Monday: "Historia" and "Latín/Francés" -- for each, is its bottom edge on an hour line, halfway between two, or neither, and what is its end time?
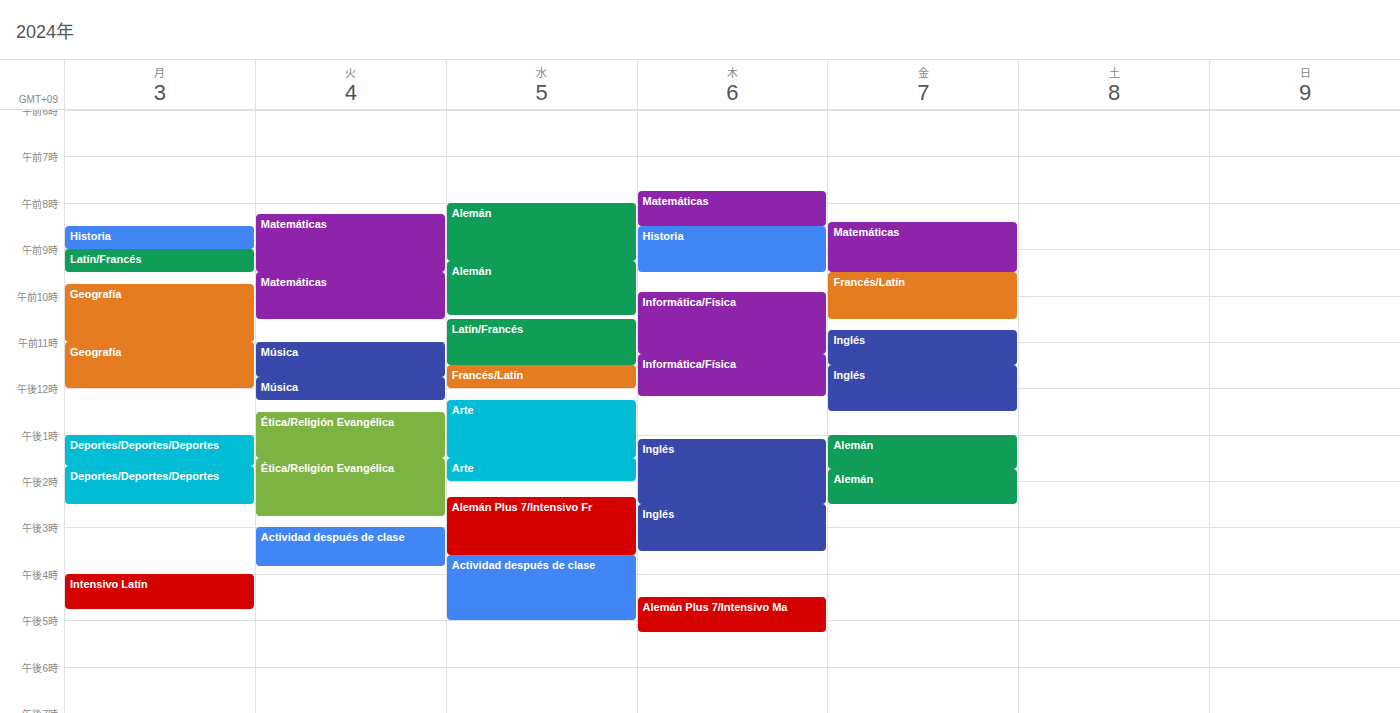
"Historia": 9:00 AM, exactly on the 9 AM line. "Latín/Francés": 9:30 AM, halfway between the 9 AM and 10 AM lines.